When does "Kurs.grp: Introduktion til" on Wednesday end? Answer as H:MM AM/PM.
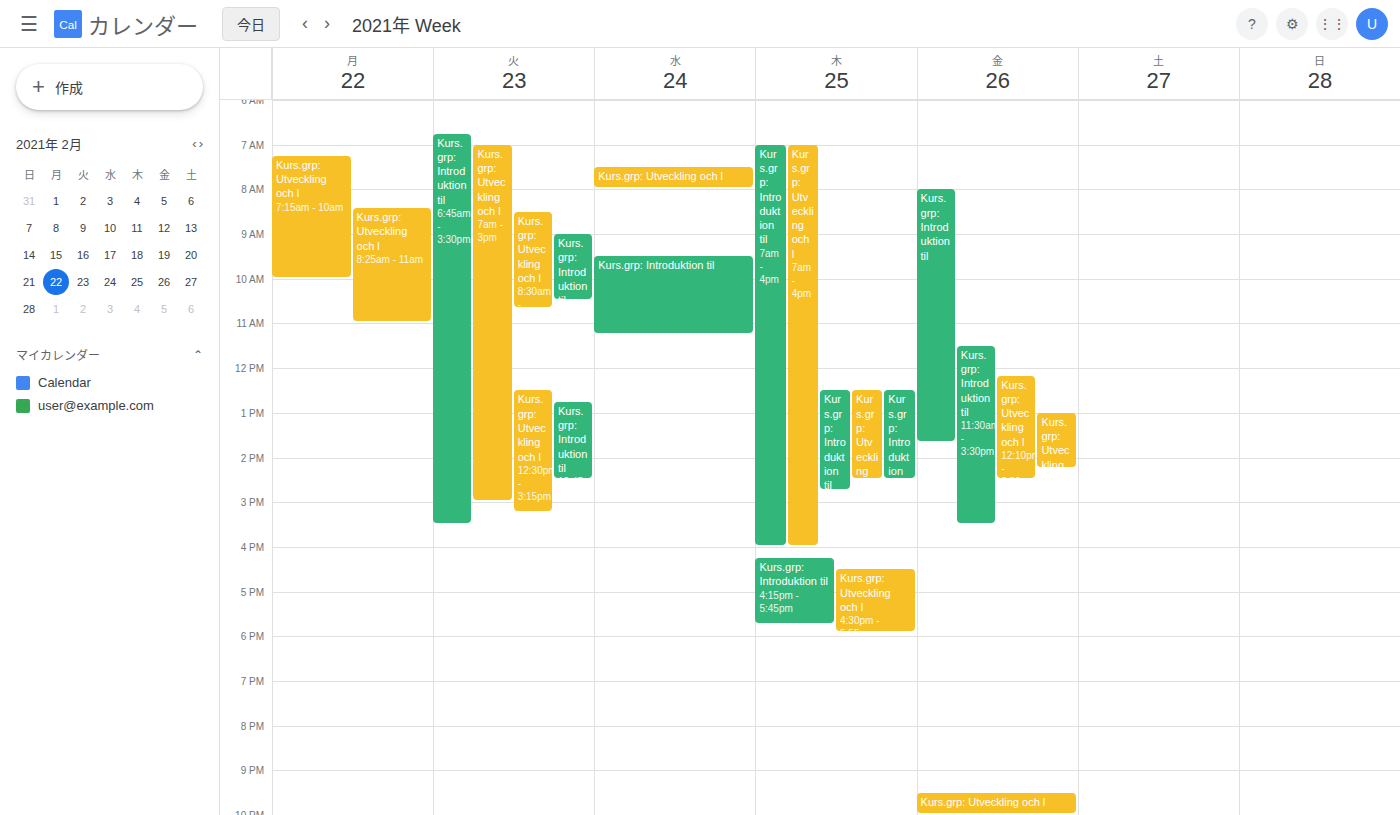
11:15 AM